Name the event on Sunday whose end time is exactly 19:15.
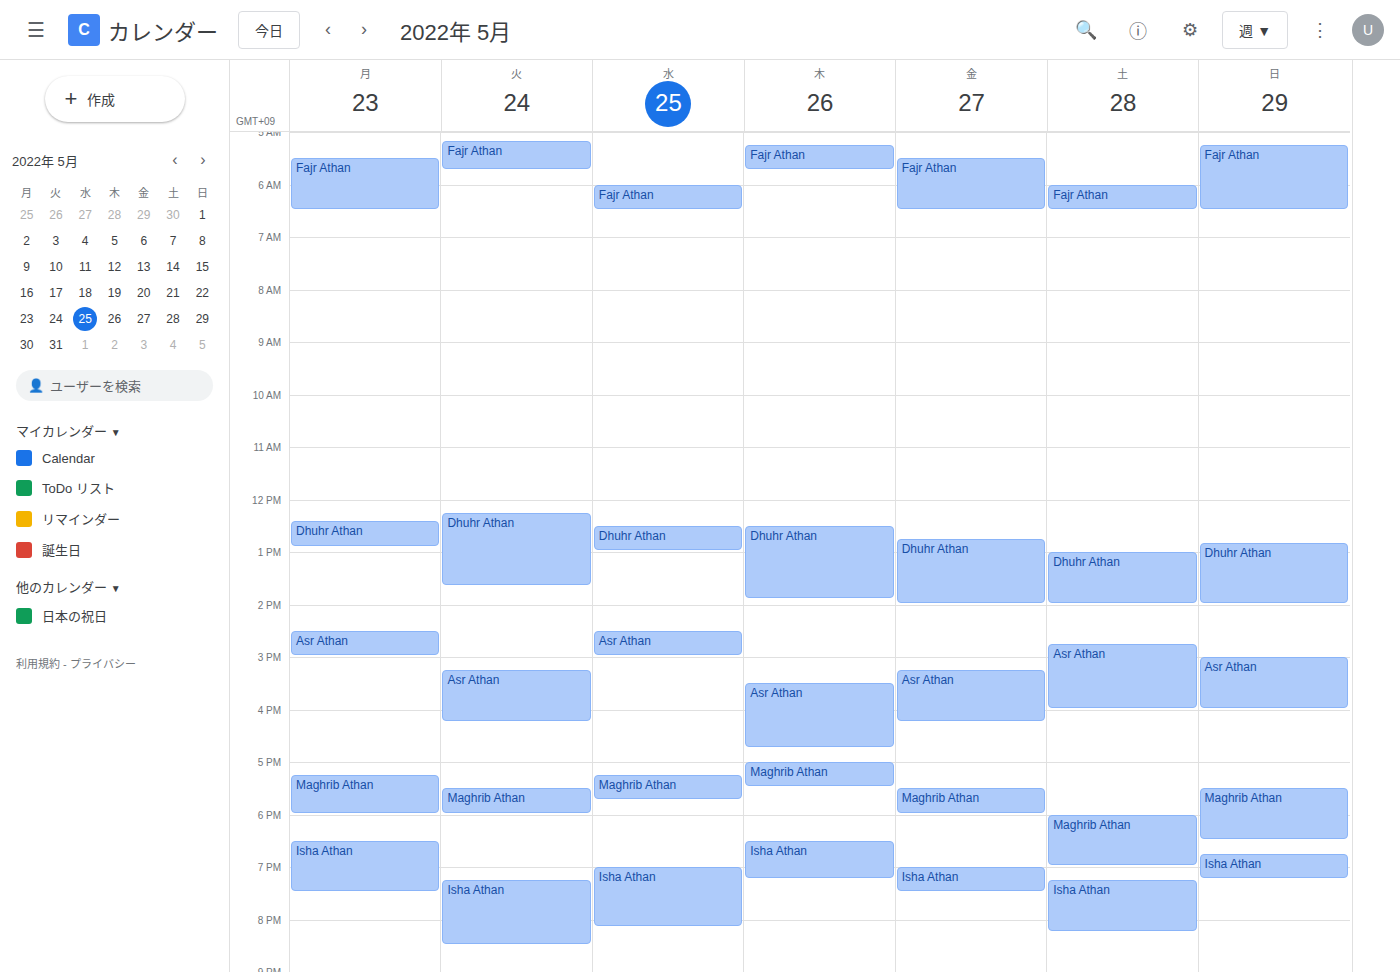
"Isha Athan"